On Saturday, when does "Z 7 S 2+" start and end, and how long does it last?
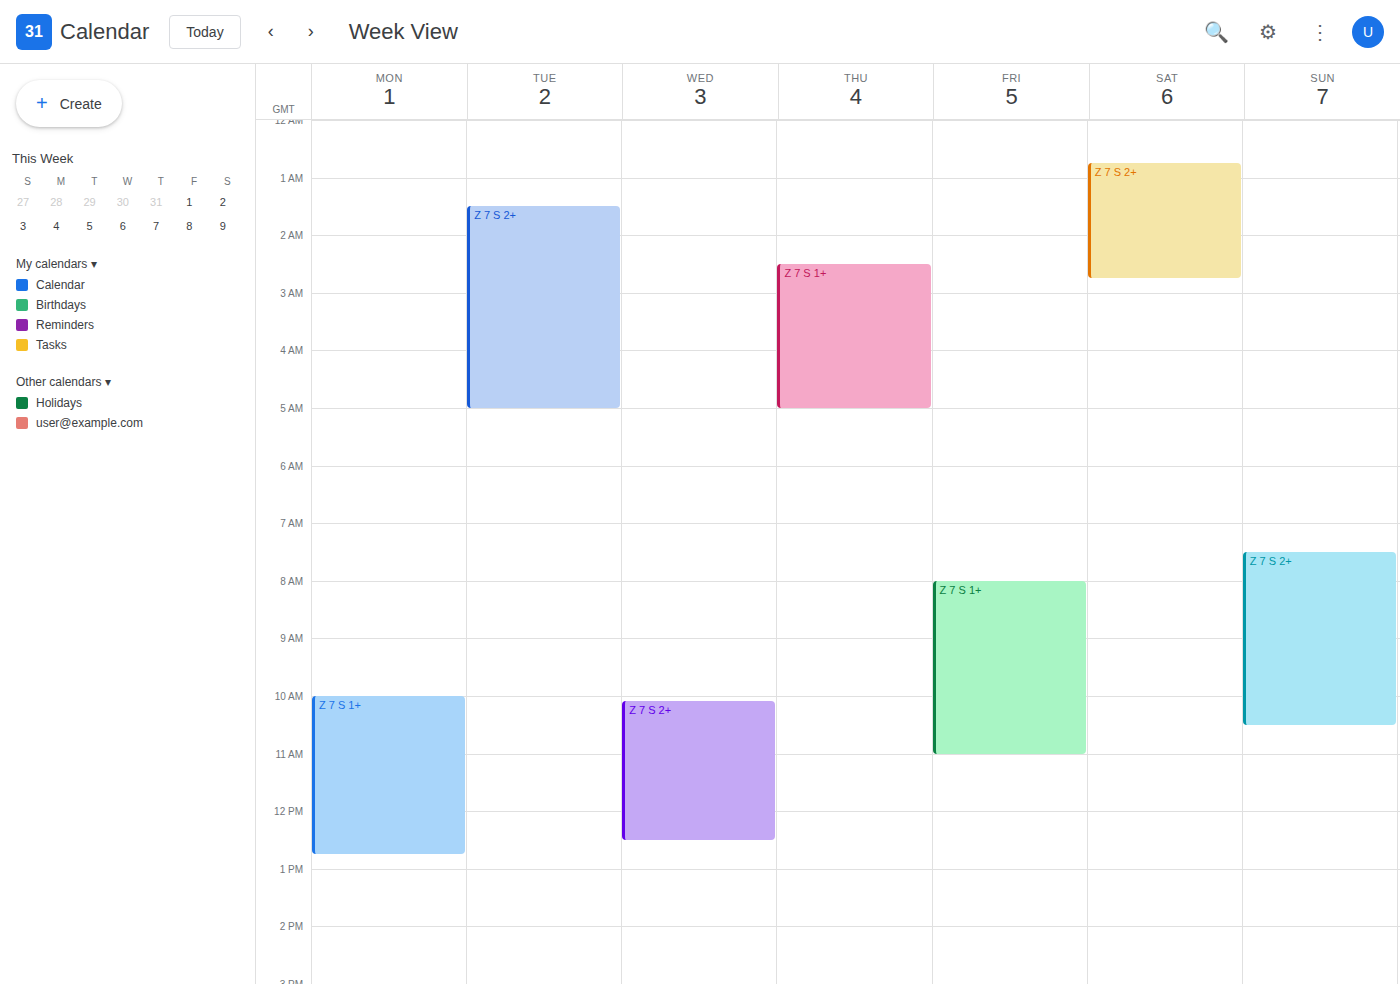
12:45 AM to 2:45 AM, 2 hours